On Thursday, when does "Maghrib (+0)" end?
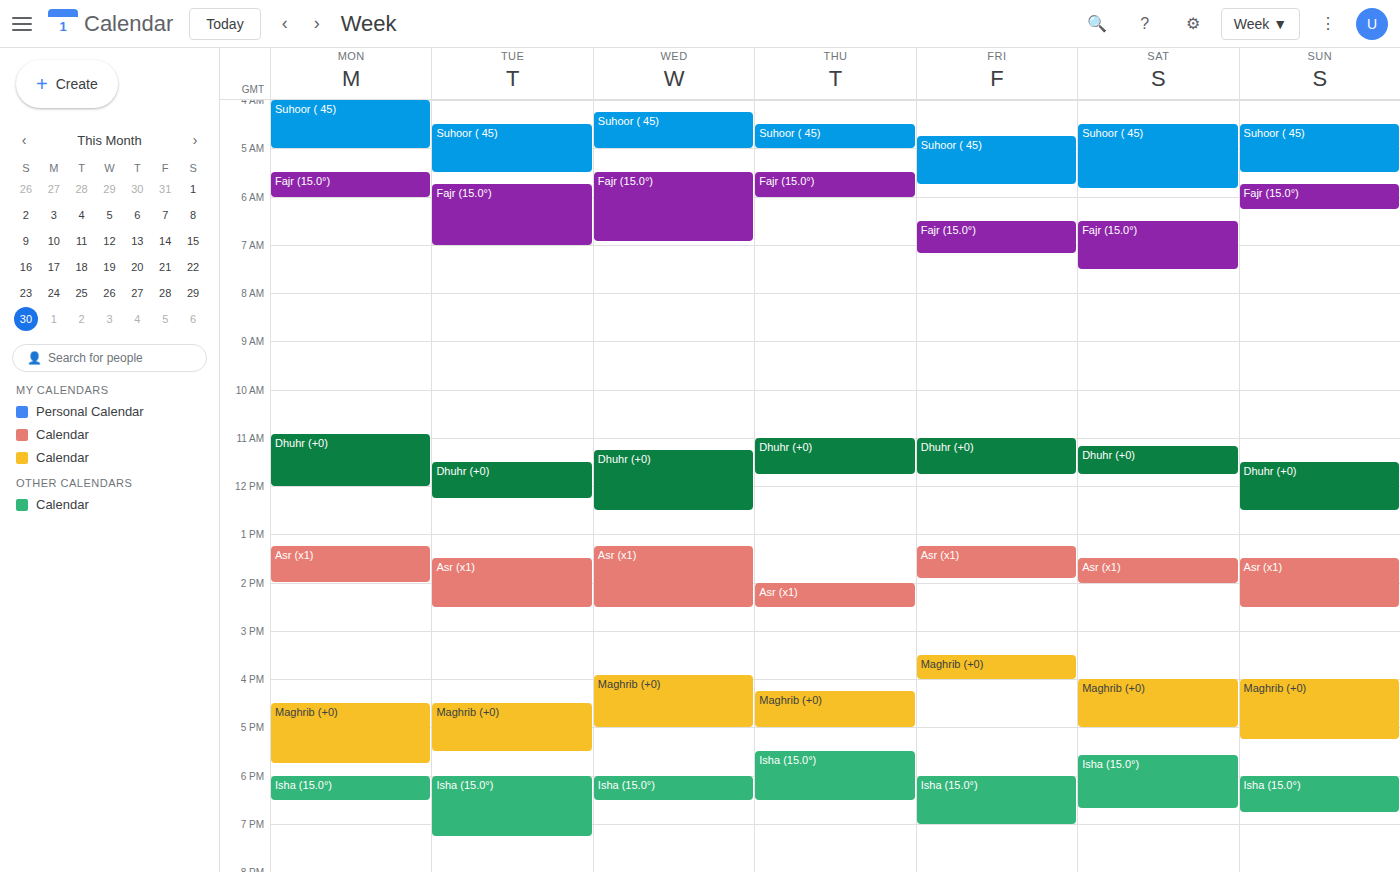
5:00 PM